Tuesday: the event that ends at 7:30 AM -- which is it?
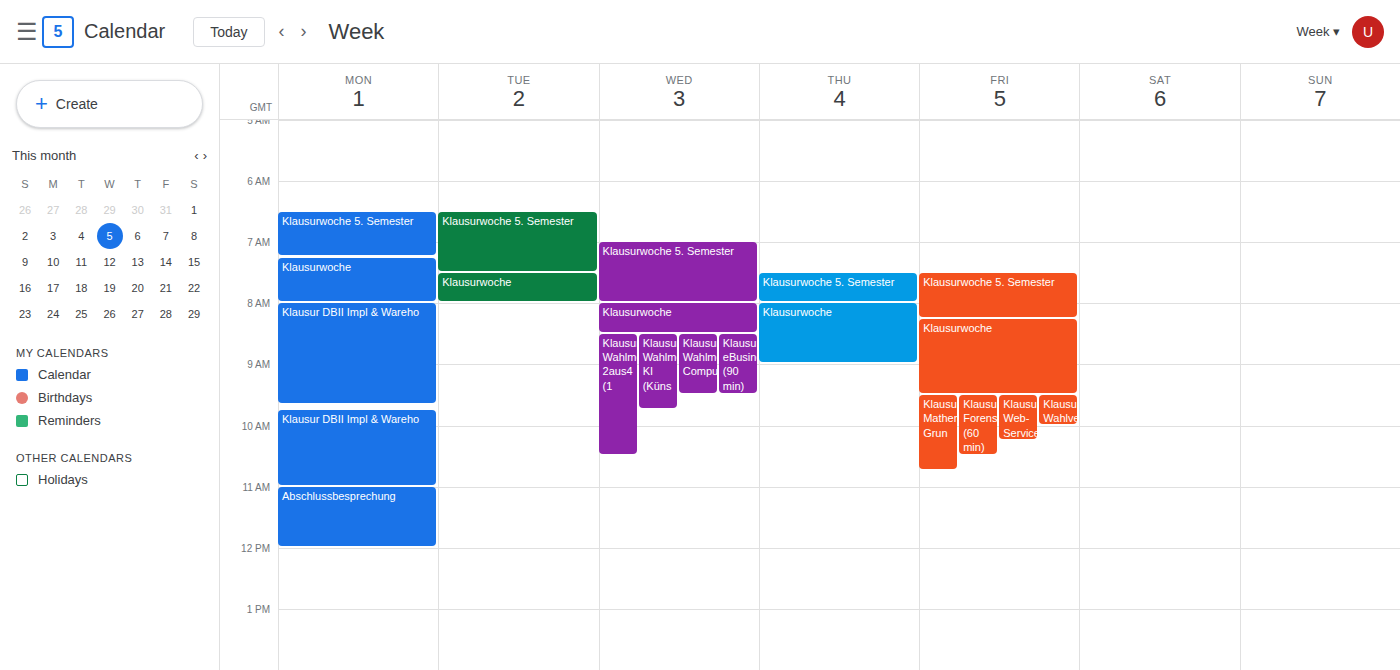
"Klausurwoche 5. Semester"